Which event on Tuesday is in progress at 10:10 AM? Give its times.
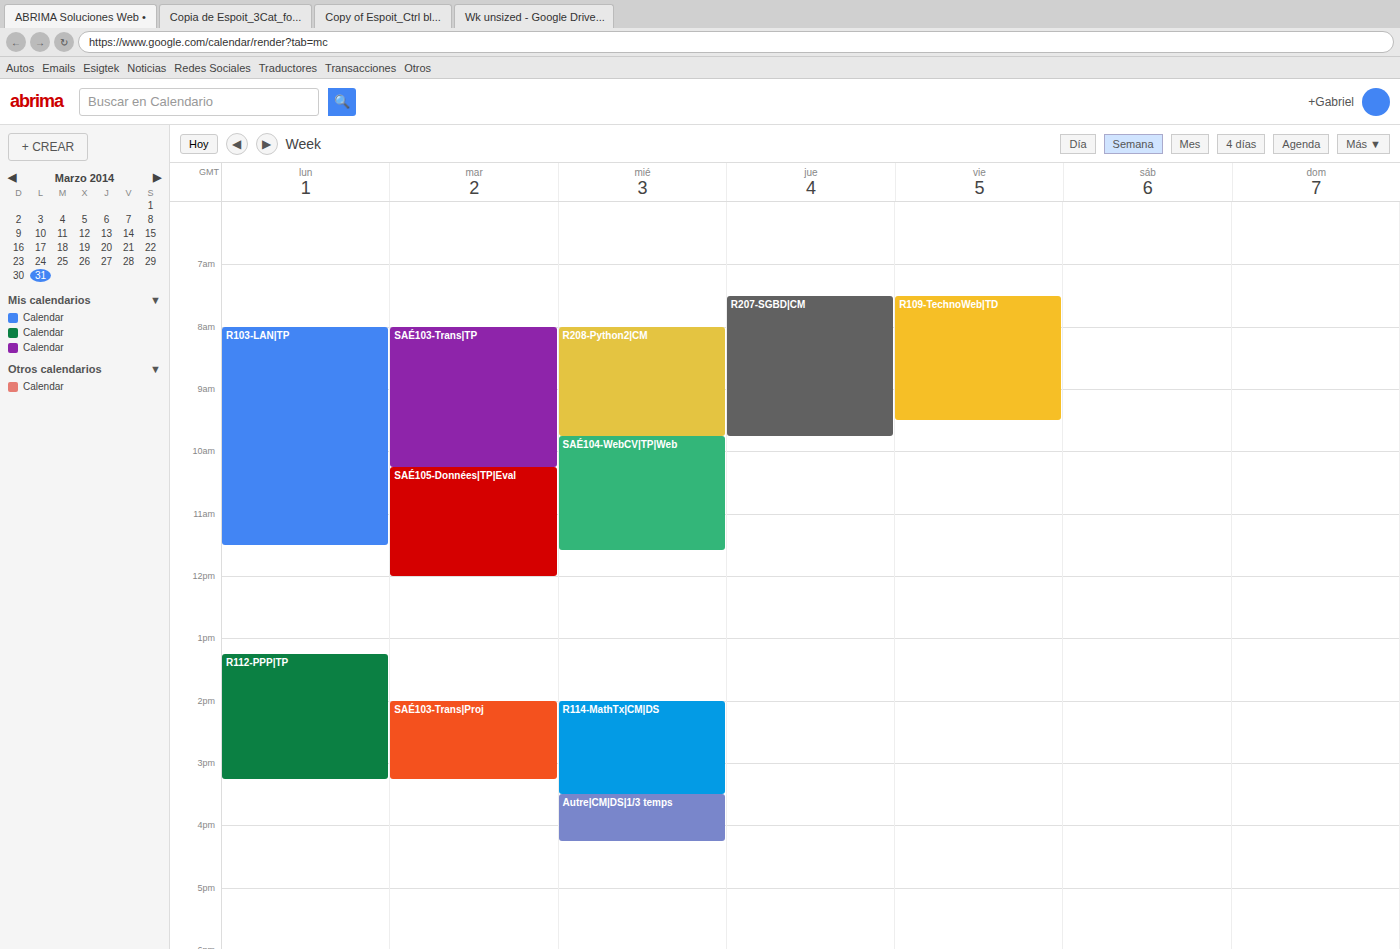
"SAÉ103-Trans|TP", 8:00 AM to 10:15 AM